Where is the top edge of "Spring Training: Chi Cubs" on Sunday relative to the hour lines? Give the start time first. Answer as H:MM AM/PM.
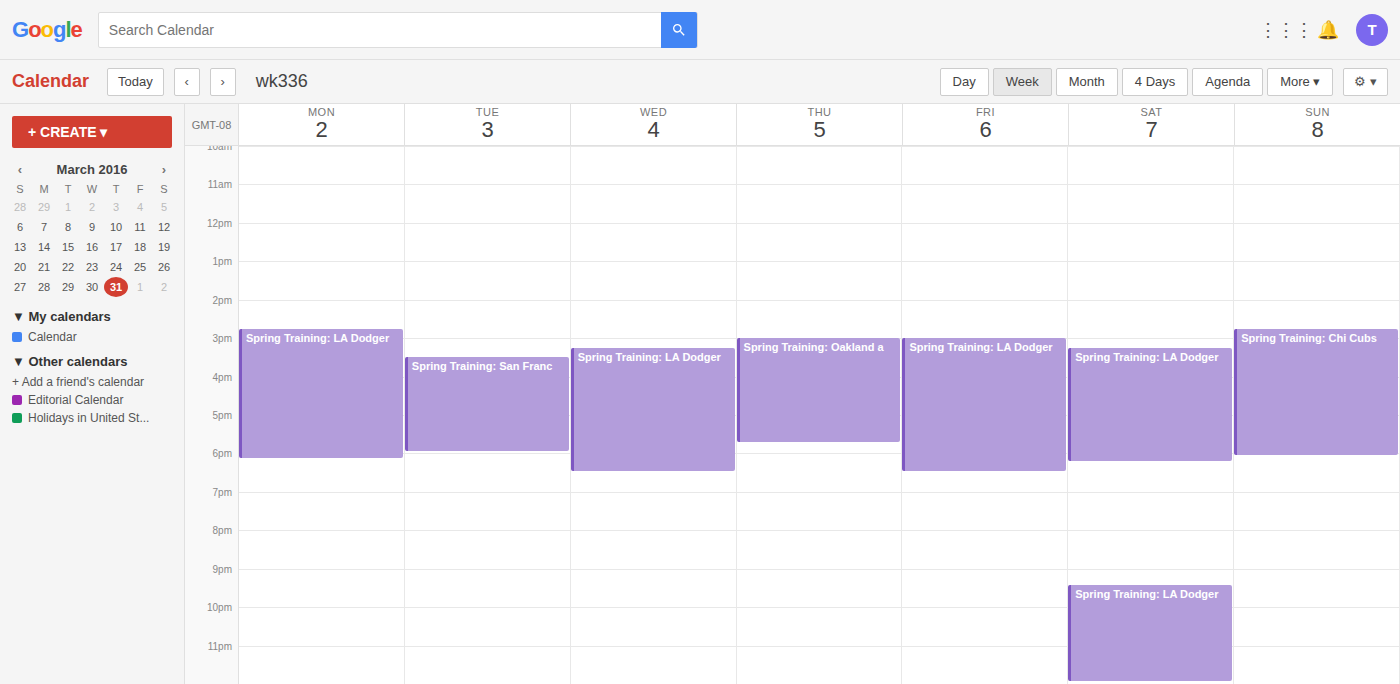
2:45 PM -- neither: three quarters of the way from the 2 PM line to the 3 PM line.